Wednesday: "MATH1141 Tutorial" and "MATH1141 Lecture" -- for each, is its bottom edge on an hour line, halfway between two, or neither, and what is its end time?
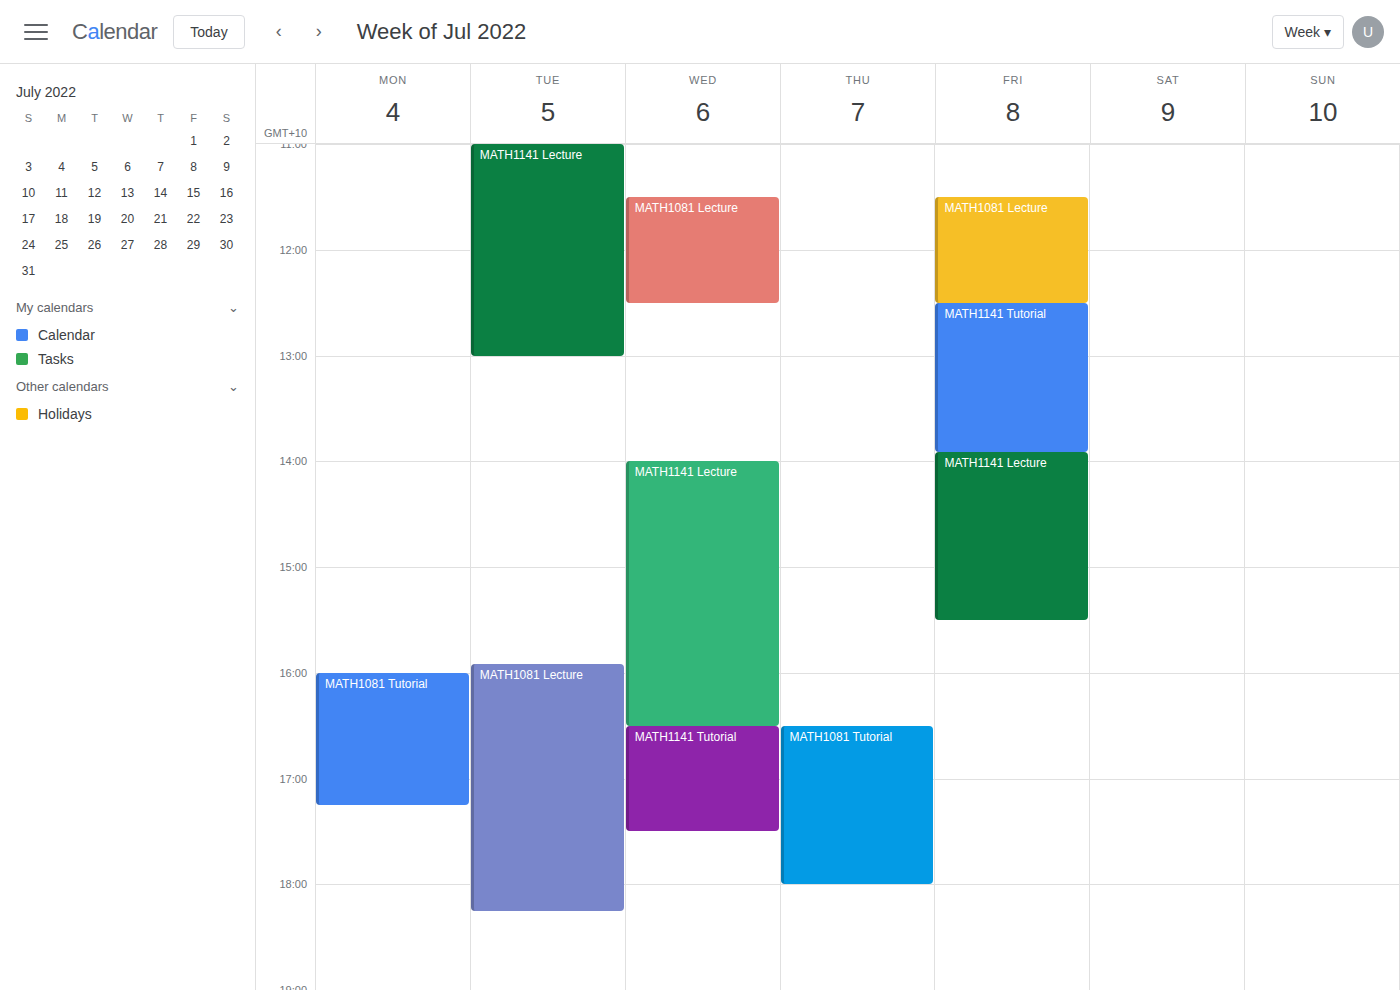
"MATH1141 Tutorial": 17:30, halfway between the 17:00 and 18:00 lines. "MATH1141 Lecture": 16:30, halfway between the 16:00 and 17:00 lines.